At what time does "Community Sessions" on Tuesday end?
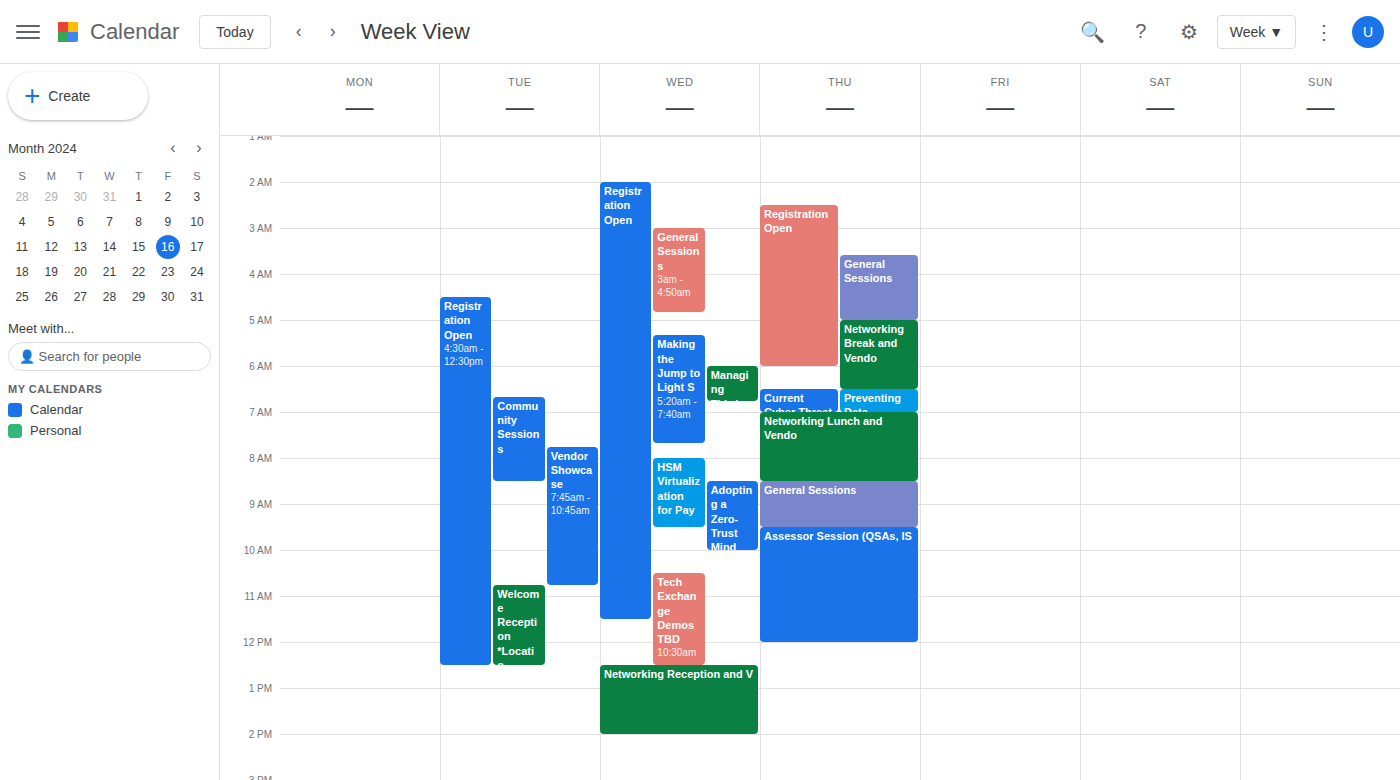
8:30 AM